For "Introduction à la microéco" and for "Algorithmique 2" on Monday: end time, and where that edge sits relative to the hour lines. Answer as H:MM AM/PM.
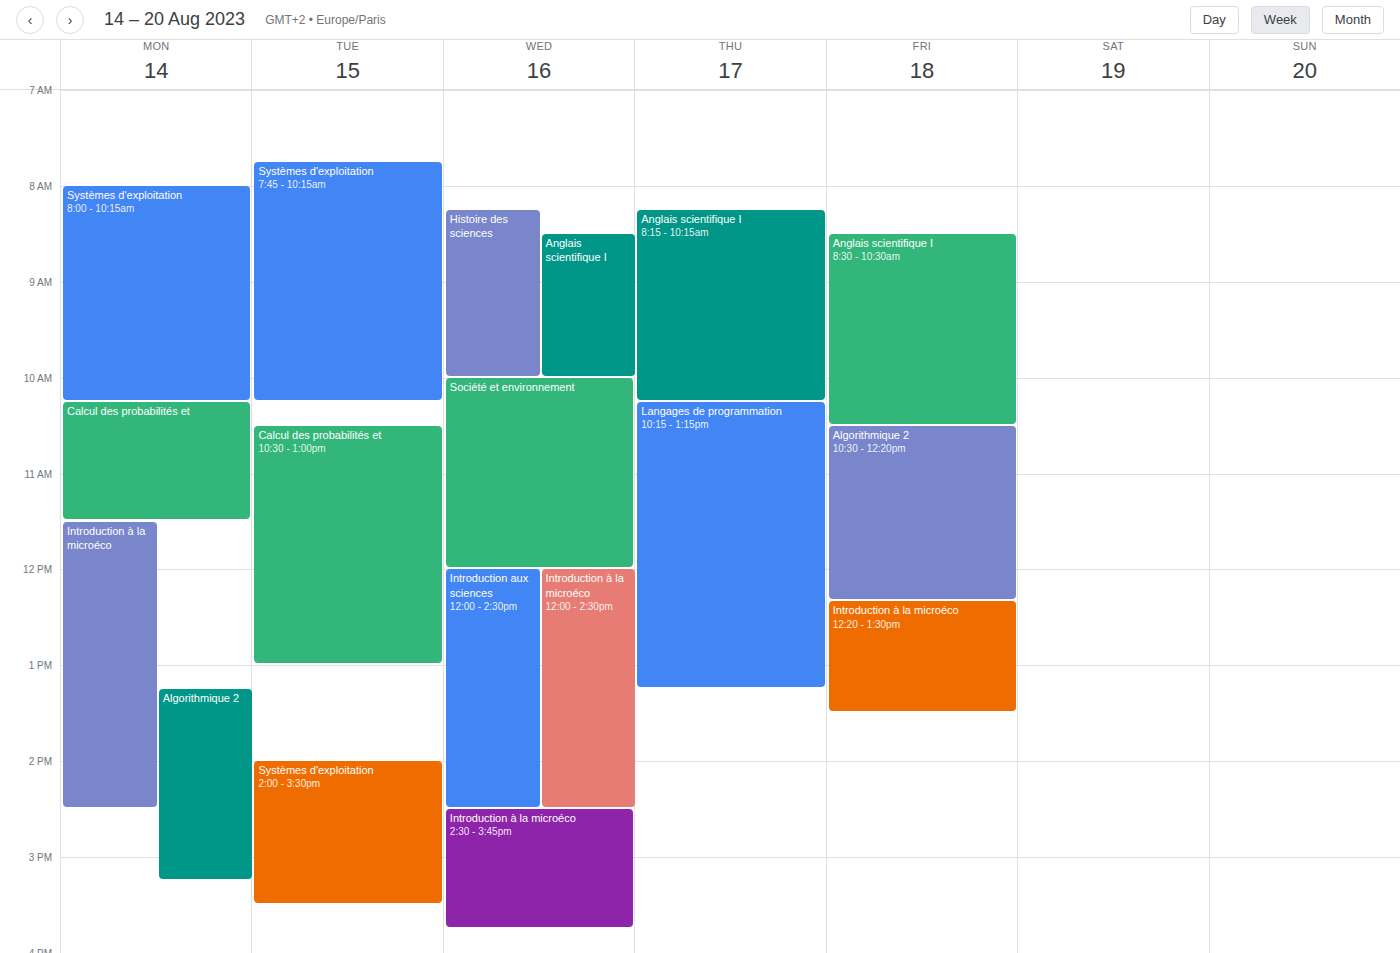
"Introduction à la microéco": 2:30 PM, halfway between the 2 PM and 3 PM lines. "Algorithmique 2": 3:15 PM, neither: a quarter of the way from the 3 PM line to the 4 PM line.